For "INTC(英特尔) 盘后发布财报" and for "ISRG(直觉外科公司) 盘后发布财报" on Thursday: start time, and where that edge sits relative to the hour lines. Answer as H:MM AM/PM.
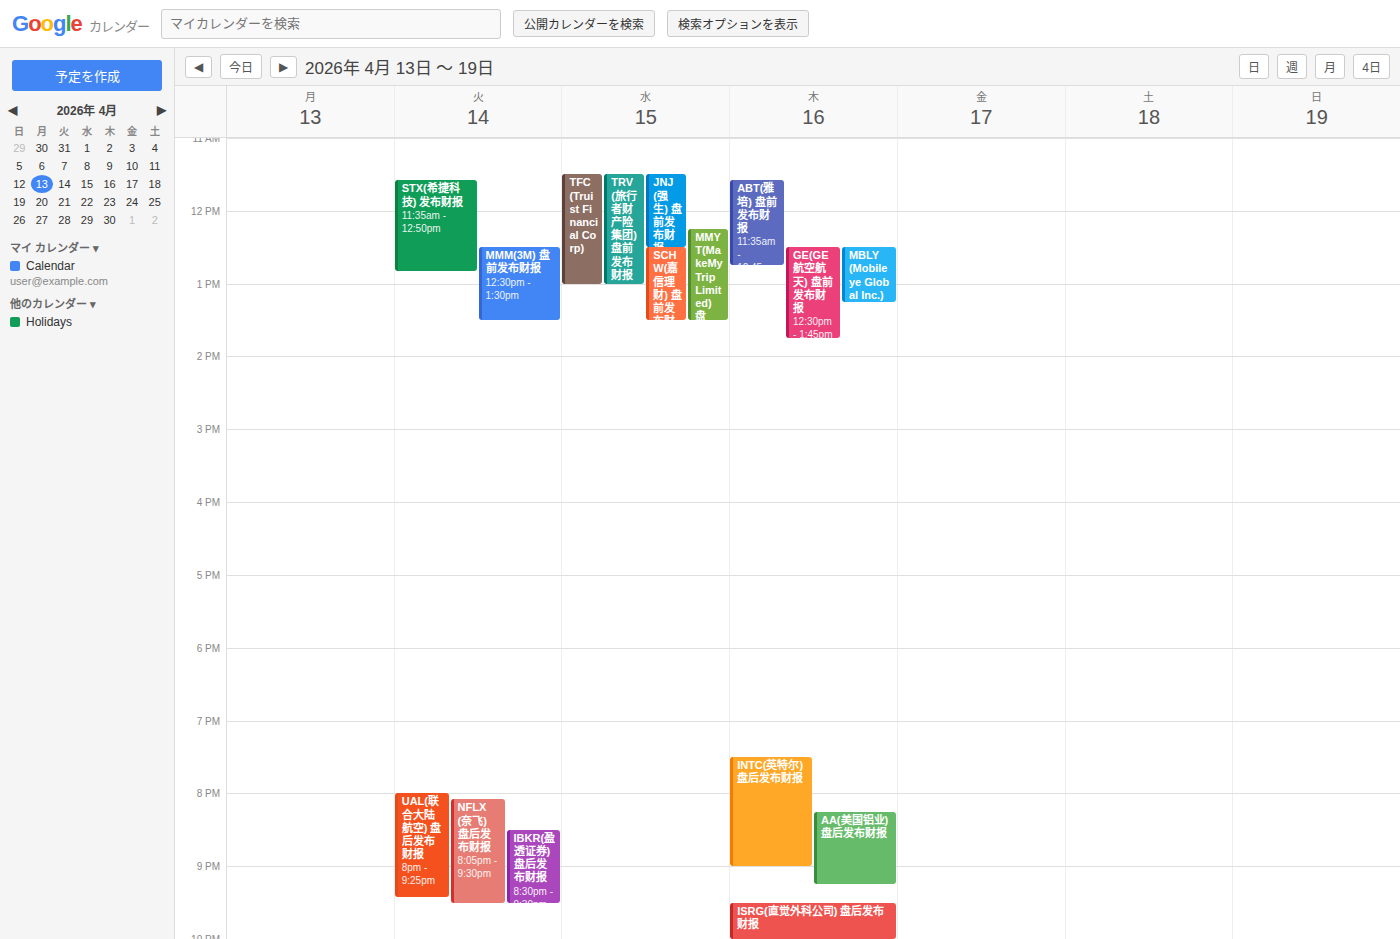
"INTC(英特尔) 盘后发布财报": 7:30 PM, halfway between the 7 PM and 8 PM lines. "ISRG(直觉外科公司) 盘后发布财报": 9:30 PM, halfway between the 9 PM and 10 PM lines.